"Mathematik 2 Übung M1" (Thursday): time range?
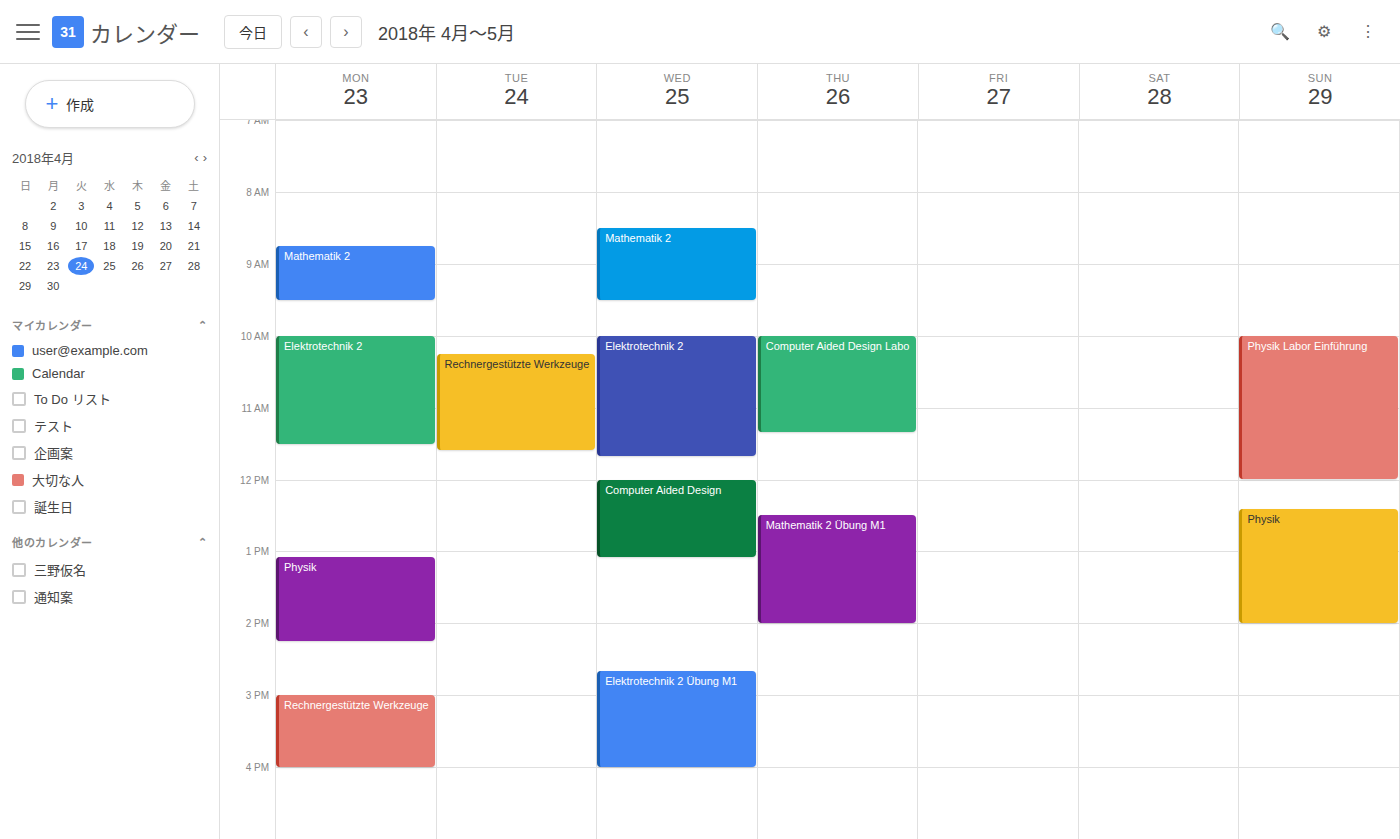
12:30 to 14:00